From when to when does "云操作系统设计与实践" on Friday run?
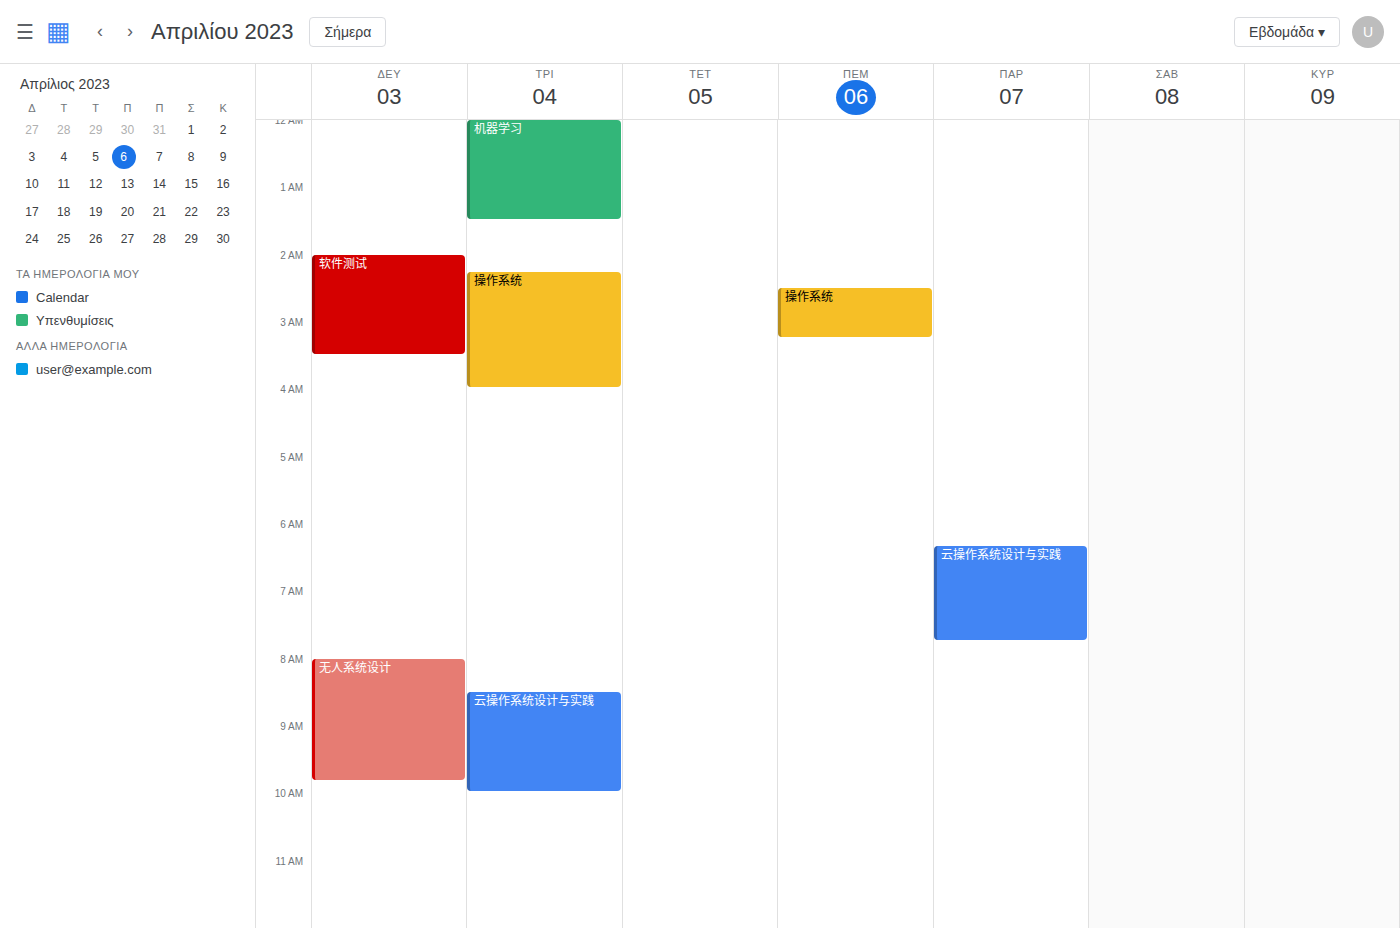
06:20 to 07:45